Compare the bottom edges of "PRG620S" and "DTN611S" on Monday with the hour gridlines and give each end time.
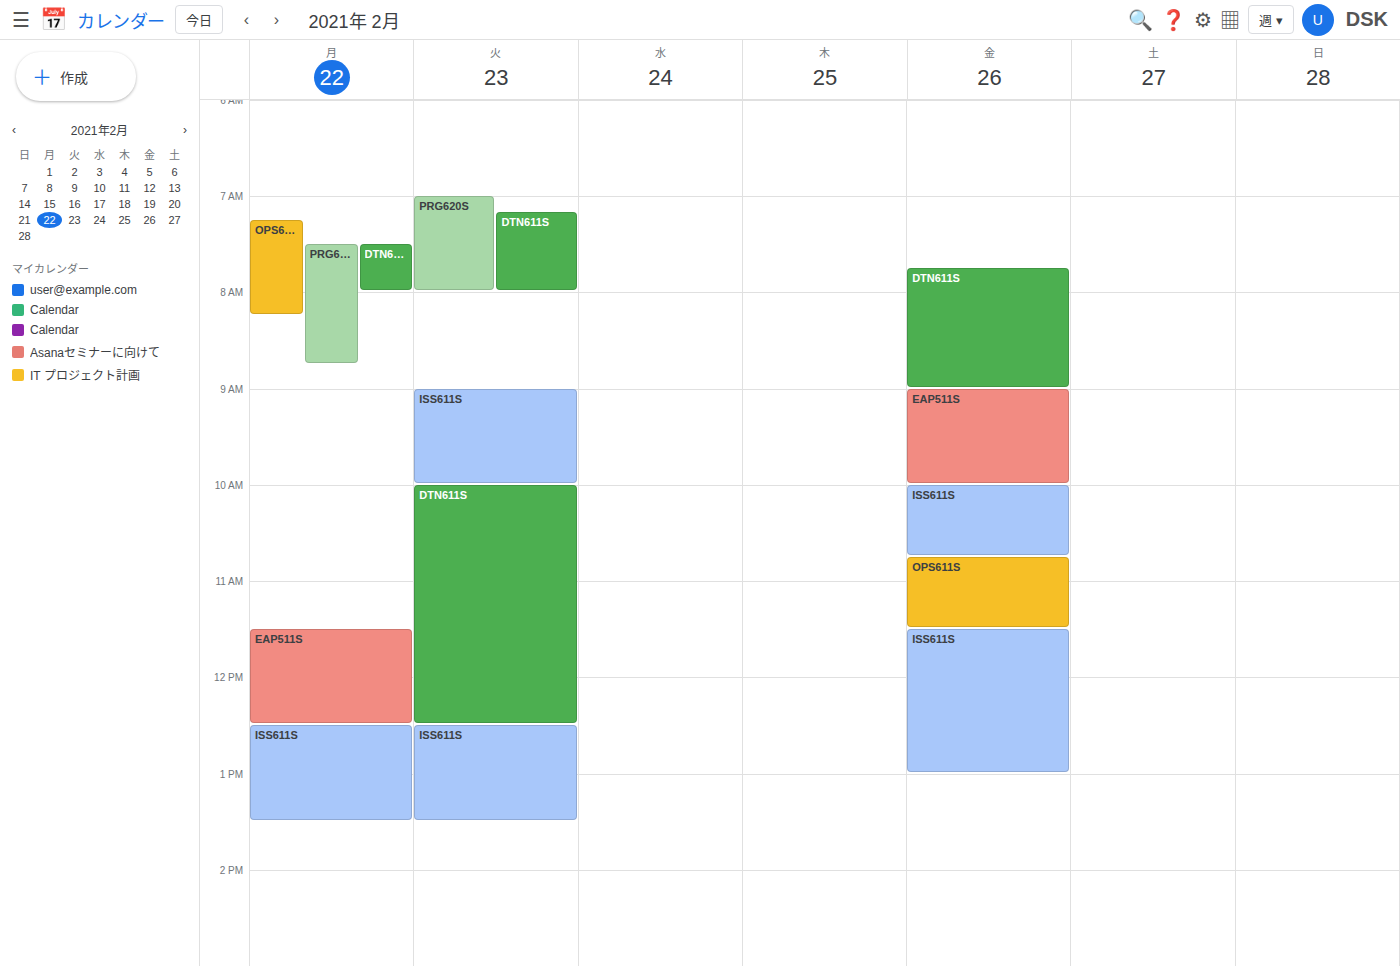
"PRG620S": 8:45 AM, neither: three quarters of the way from the 8 AM line to the 9 AM line. "DTN611S": 8:00 AM, exactly on the 8 AM line.